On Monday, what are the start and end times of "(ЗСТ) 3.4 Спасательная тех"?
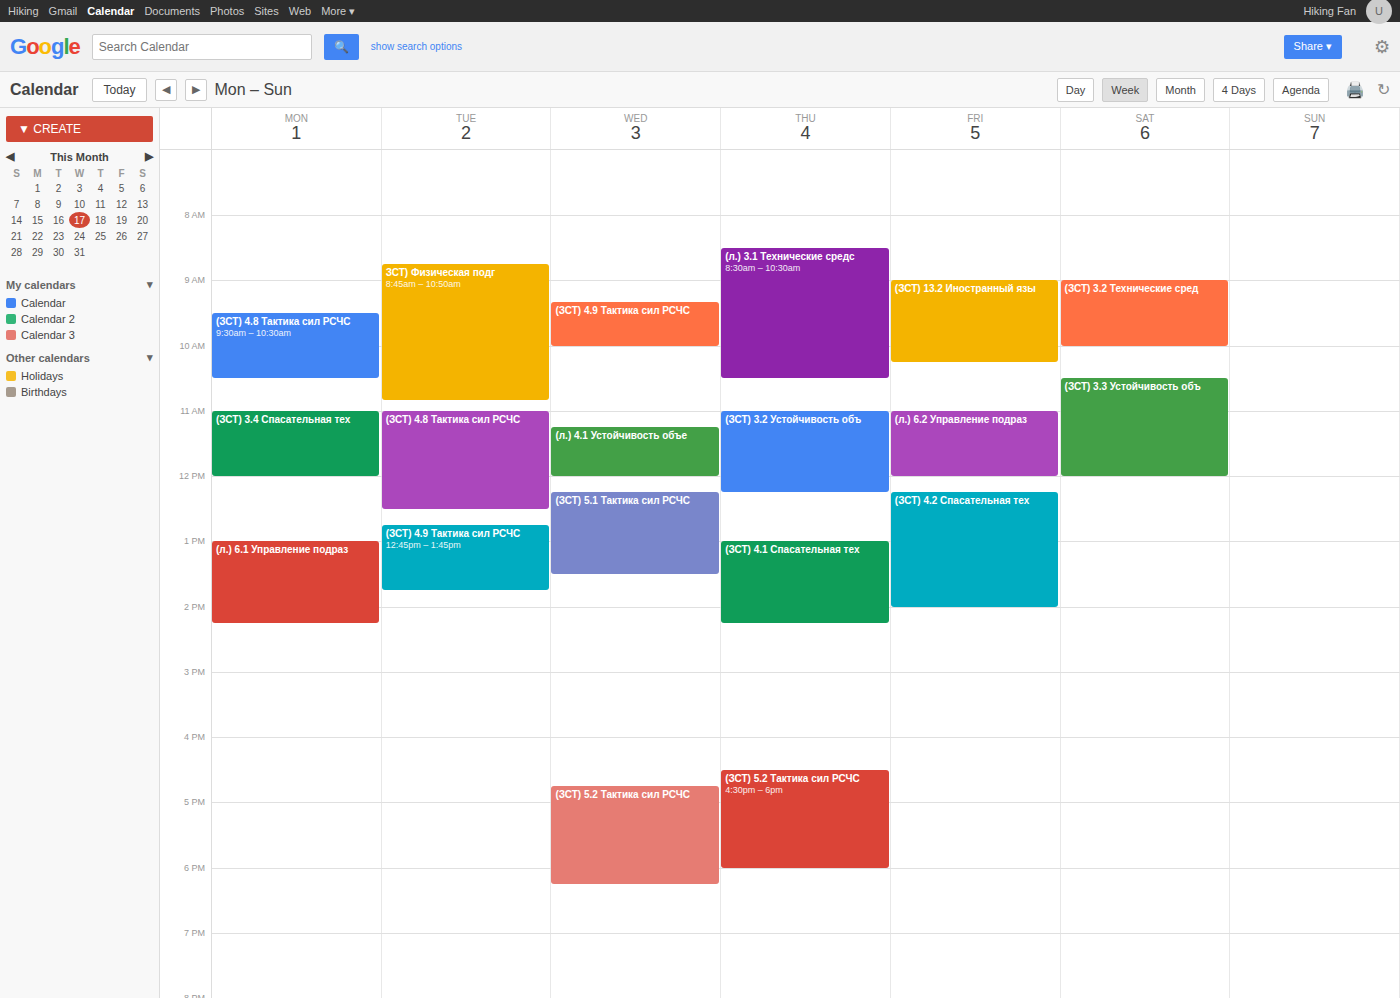
11:00 AM to 12:00 PM